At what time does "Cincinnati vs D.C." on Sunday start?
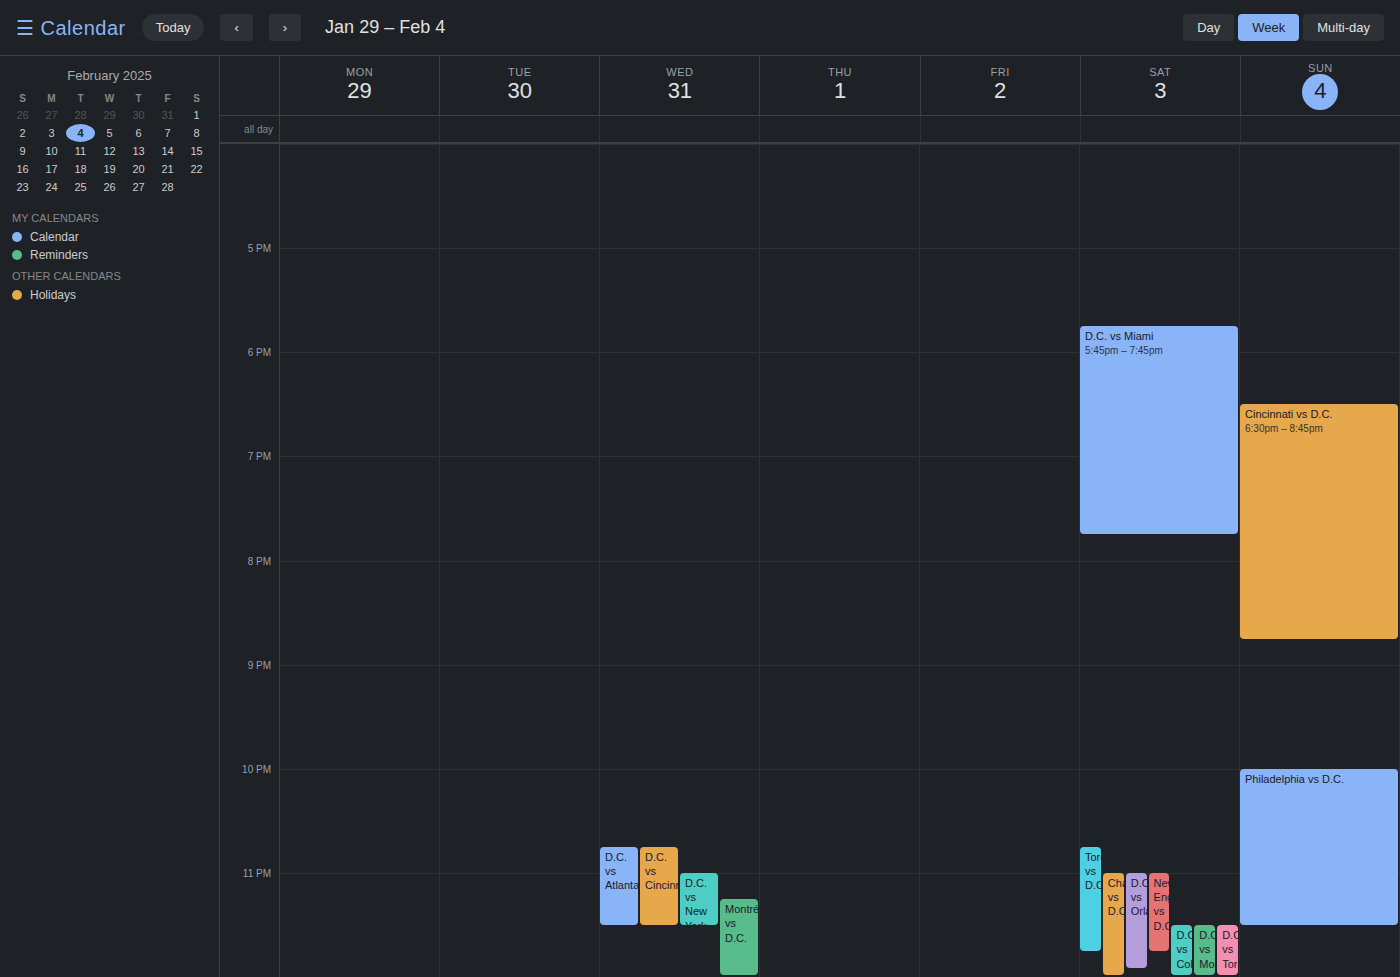
6:30 PM